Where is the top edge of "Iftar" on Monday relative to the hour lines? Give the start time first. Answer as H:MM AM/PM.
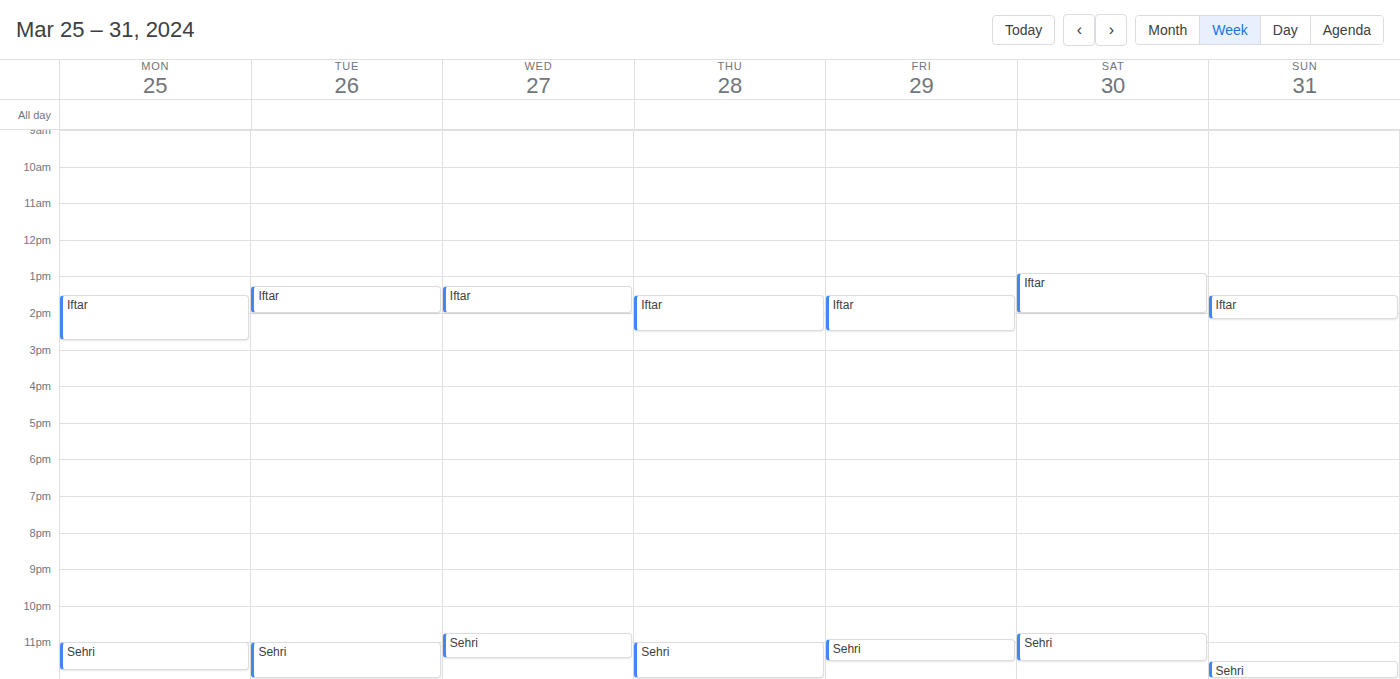
1:30 PM -- halfway between the 1 PM and 2 PM lines.